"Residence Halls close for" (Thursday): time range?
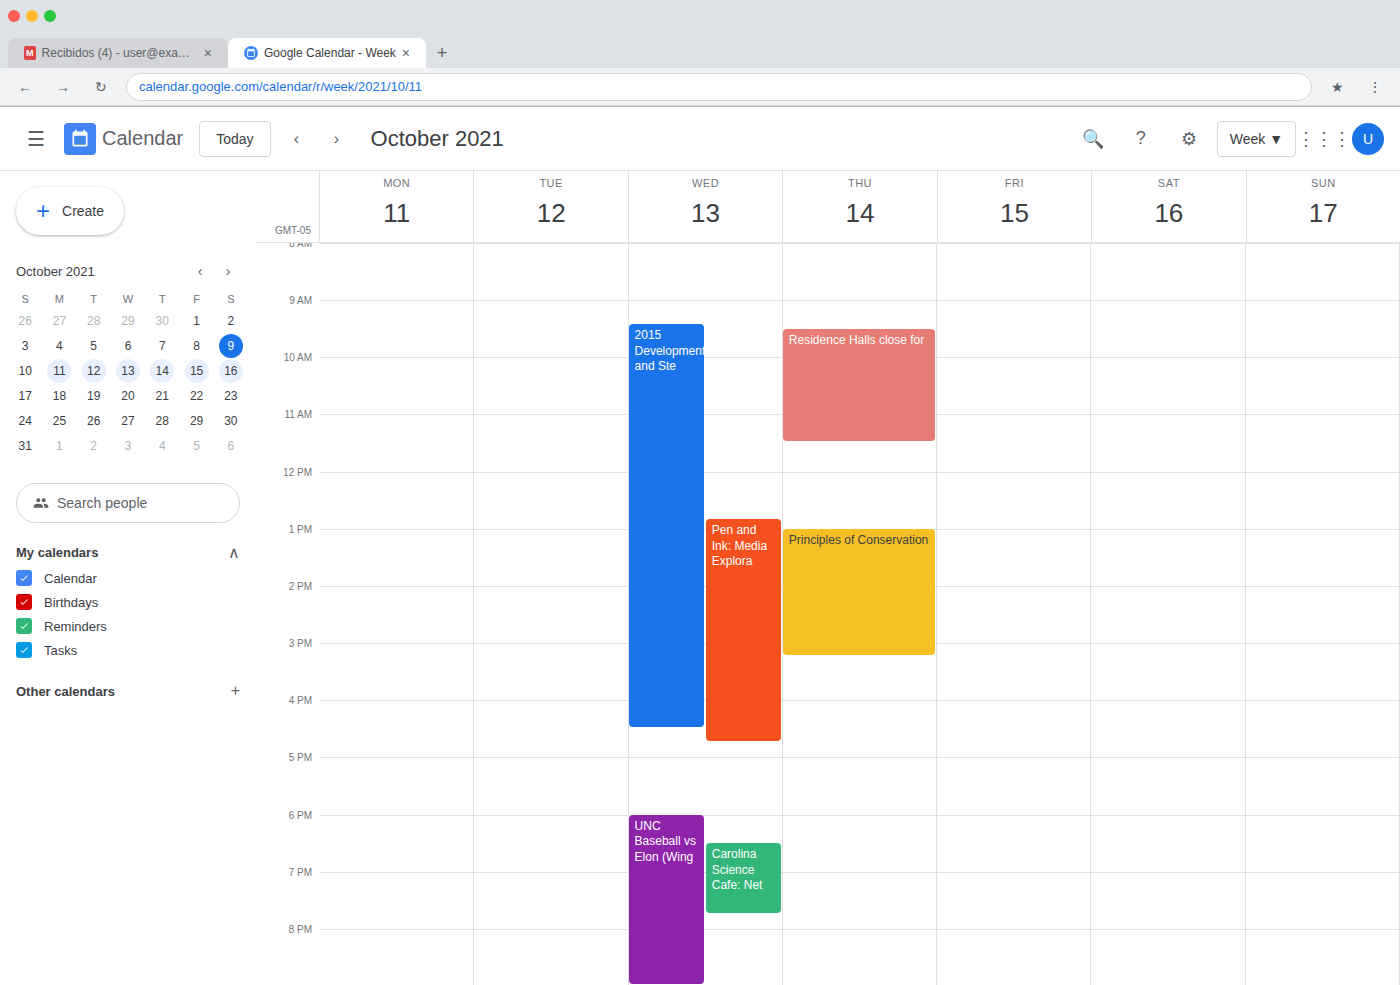
9:30 AM to 11:30 AM